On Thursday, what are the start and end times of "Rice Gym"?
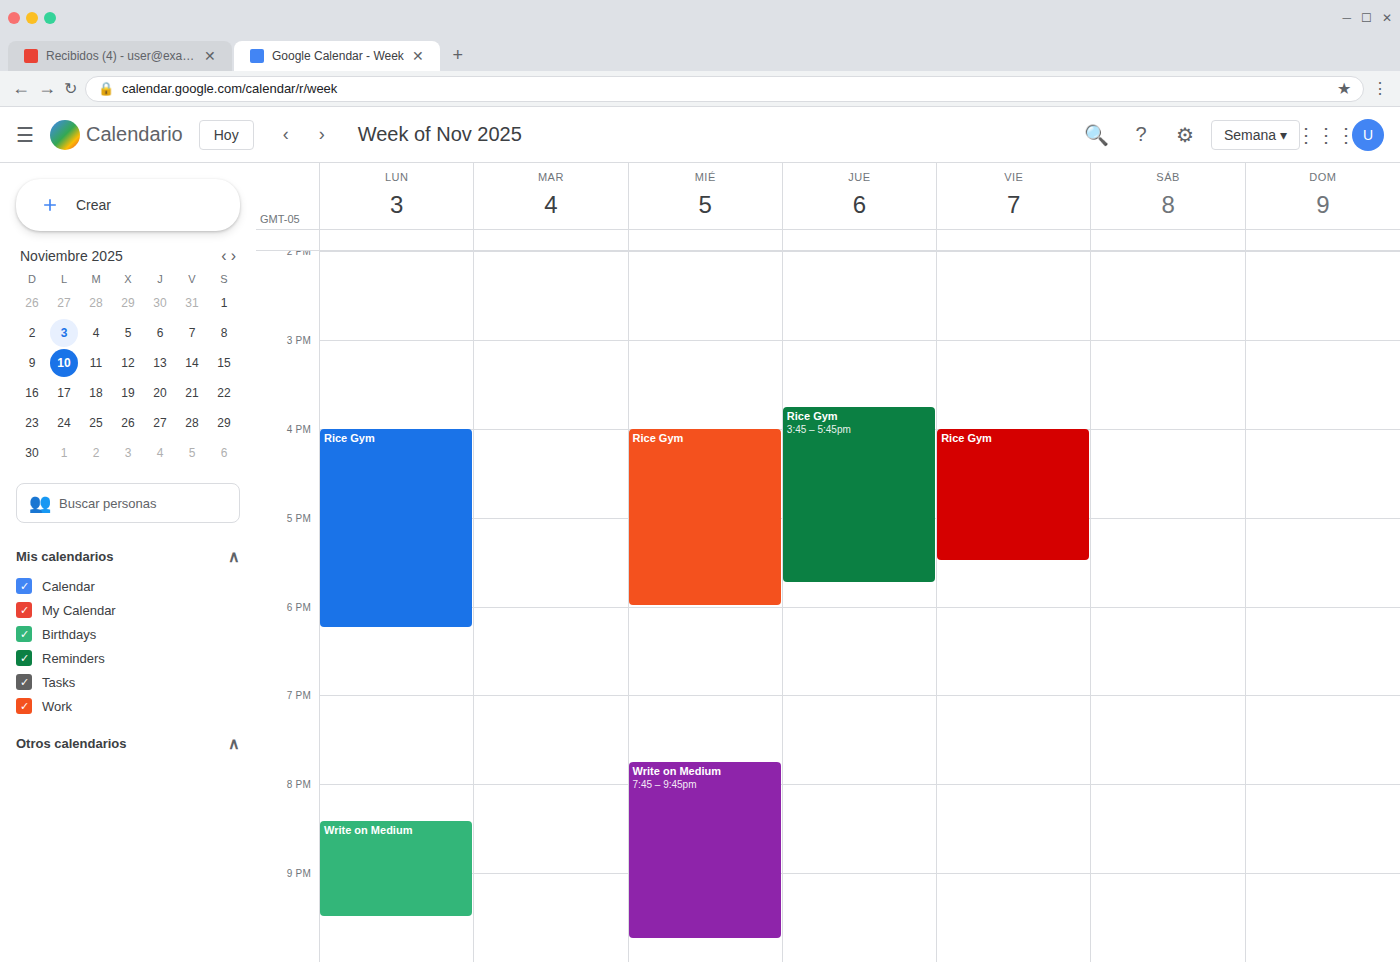
3:45 PM to 5:45 PM